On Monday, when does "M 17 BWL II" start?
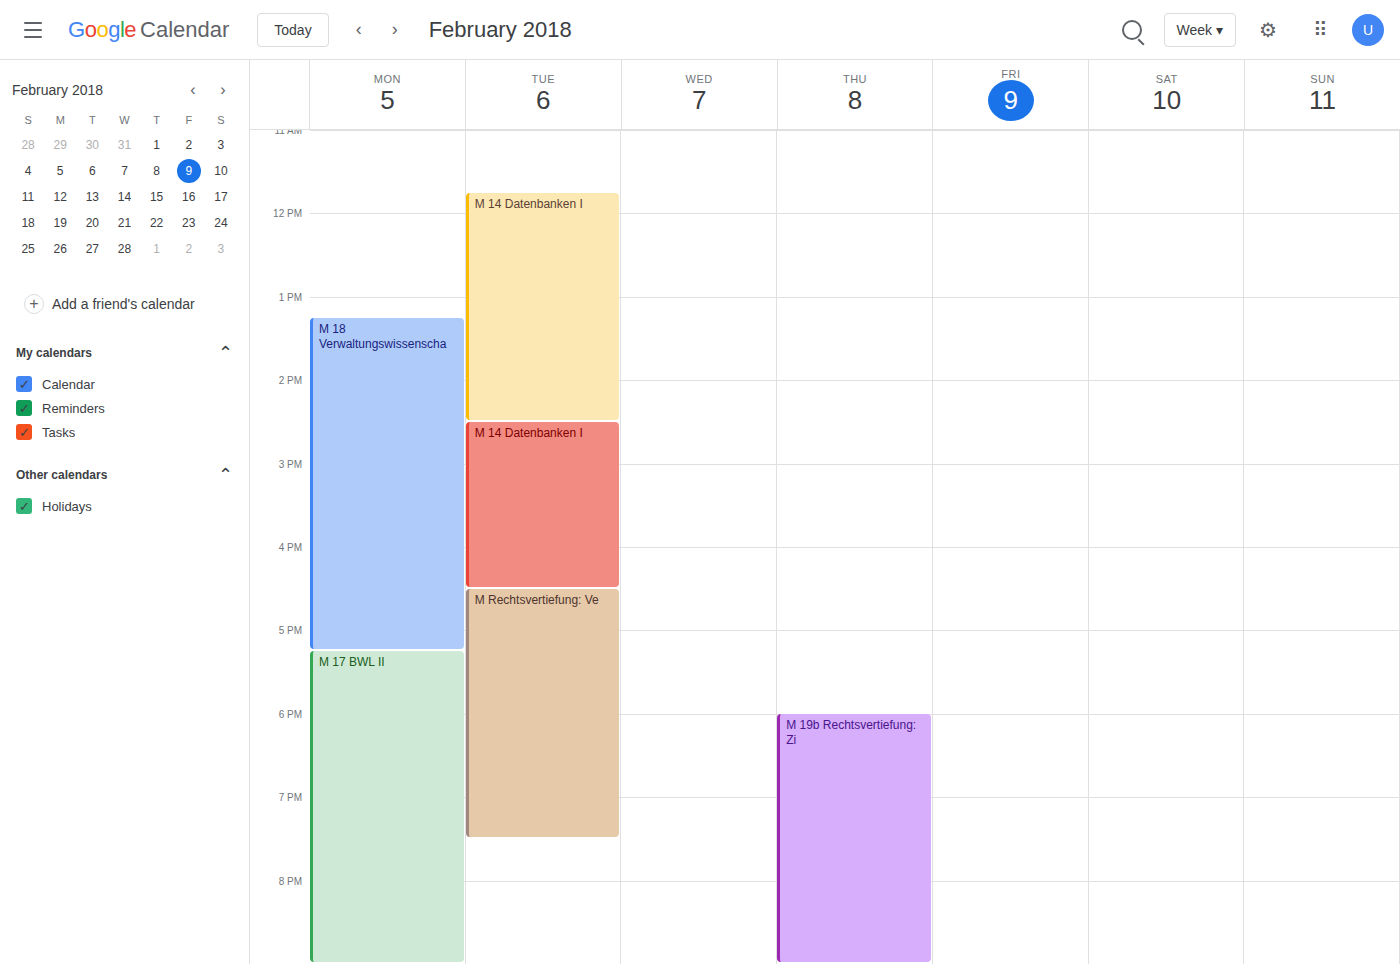
5:15 PM